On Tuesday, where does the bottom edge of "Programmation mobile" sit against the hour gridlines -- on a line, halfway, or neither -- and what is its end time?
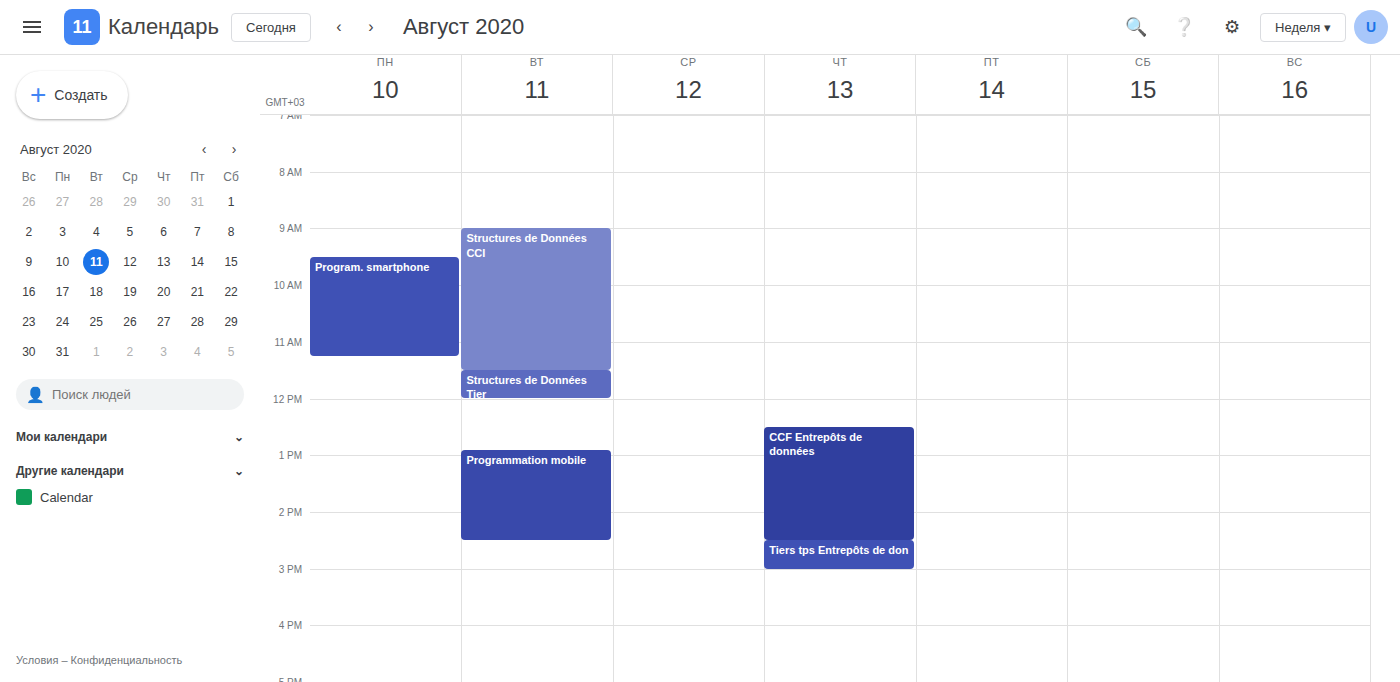
2:30 PM -- halfway between the 2 PM and 3 PM lines.